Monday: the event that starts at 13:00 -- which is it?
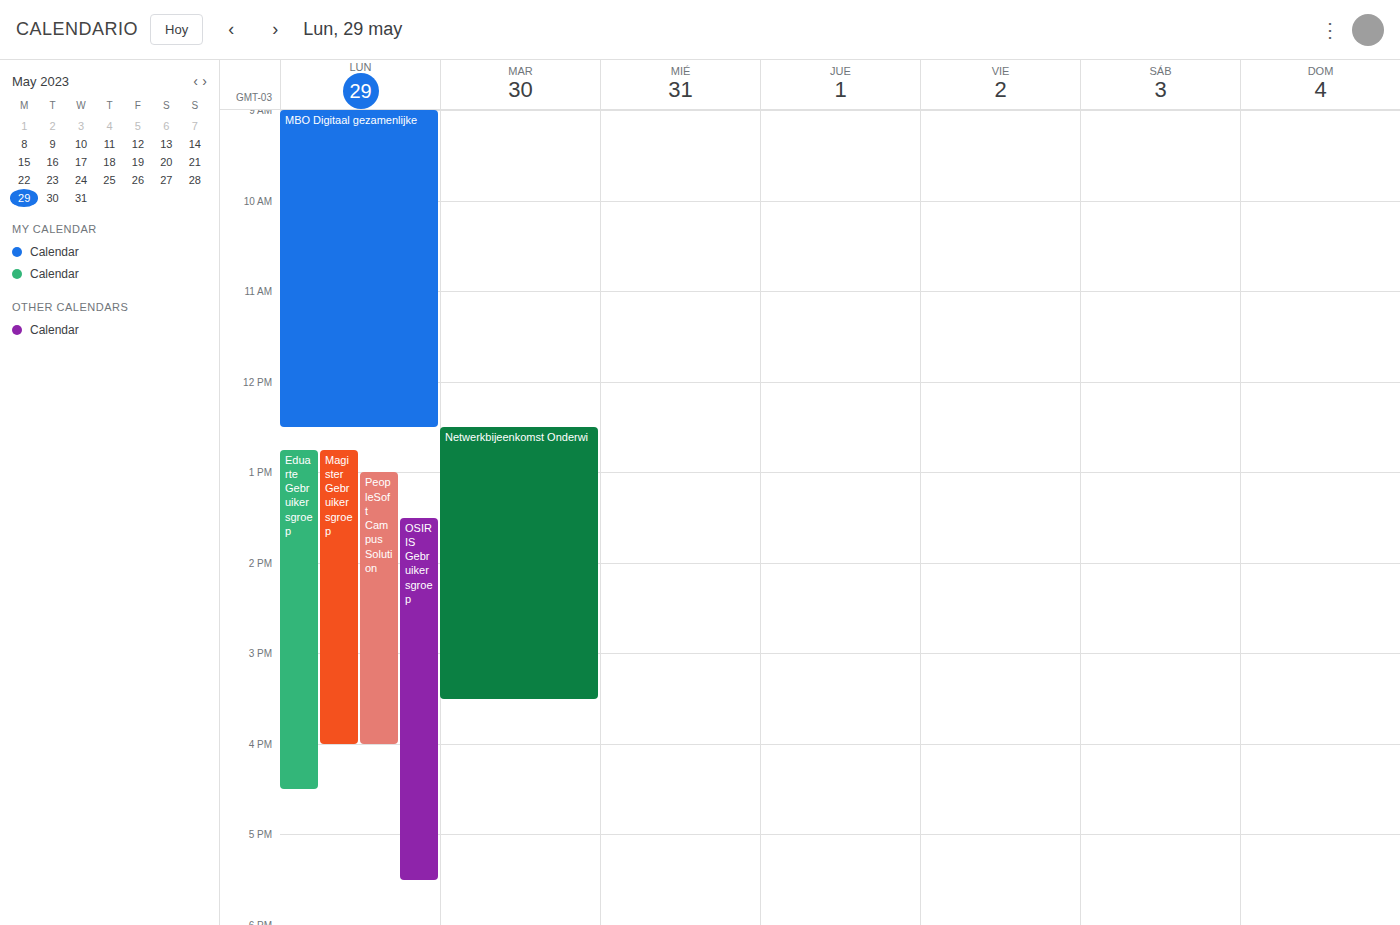
"PeopleSoft Campus Solution"